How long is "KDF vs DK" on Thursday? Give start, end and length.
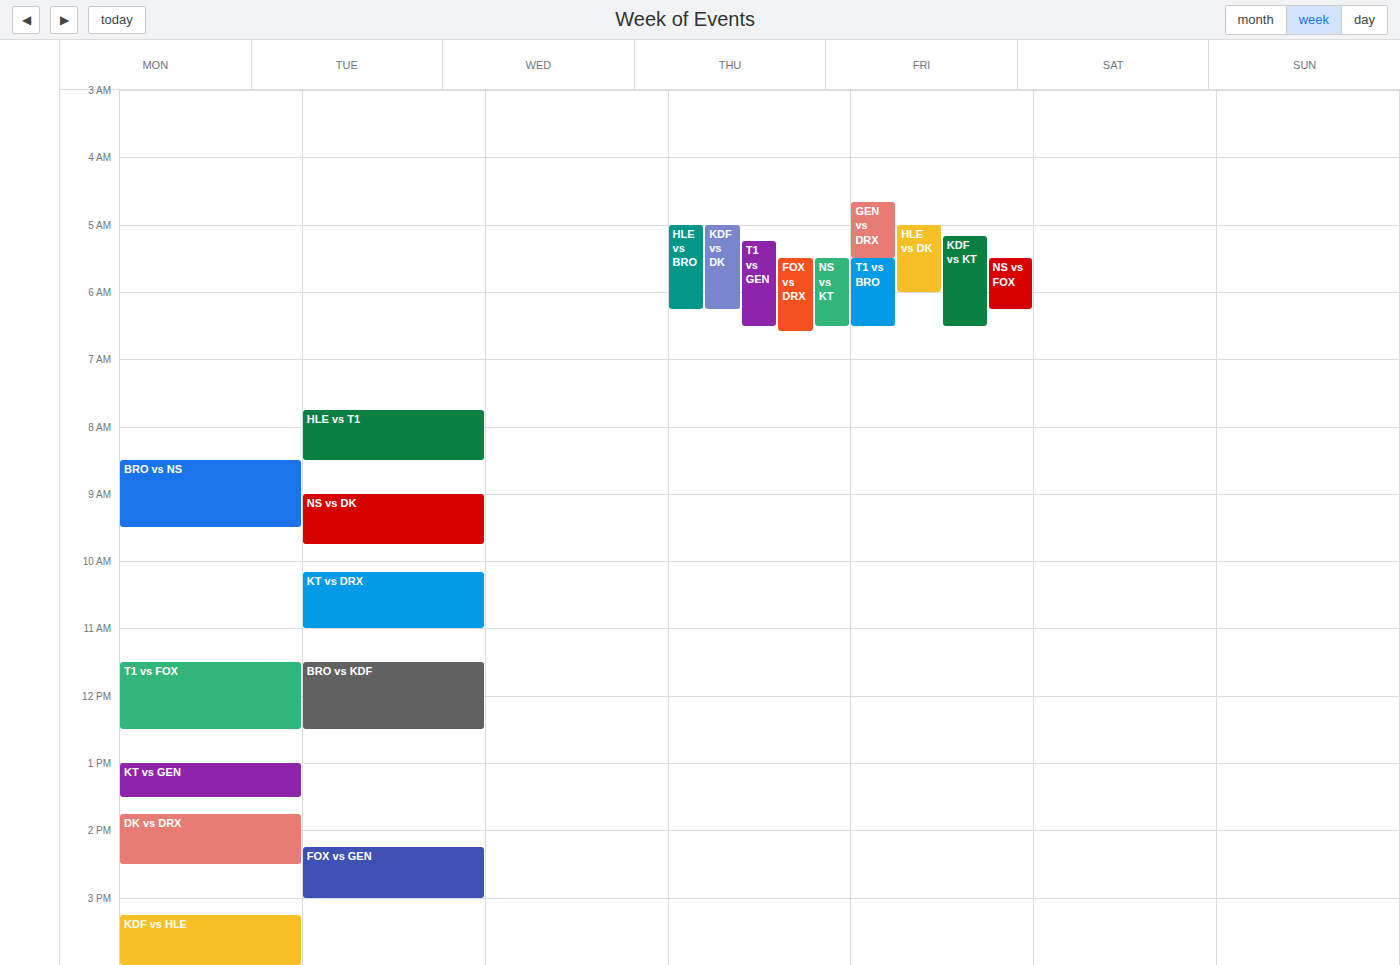
5:00 AM to 6:15 AM, 1 hour 15 minutes